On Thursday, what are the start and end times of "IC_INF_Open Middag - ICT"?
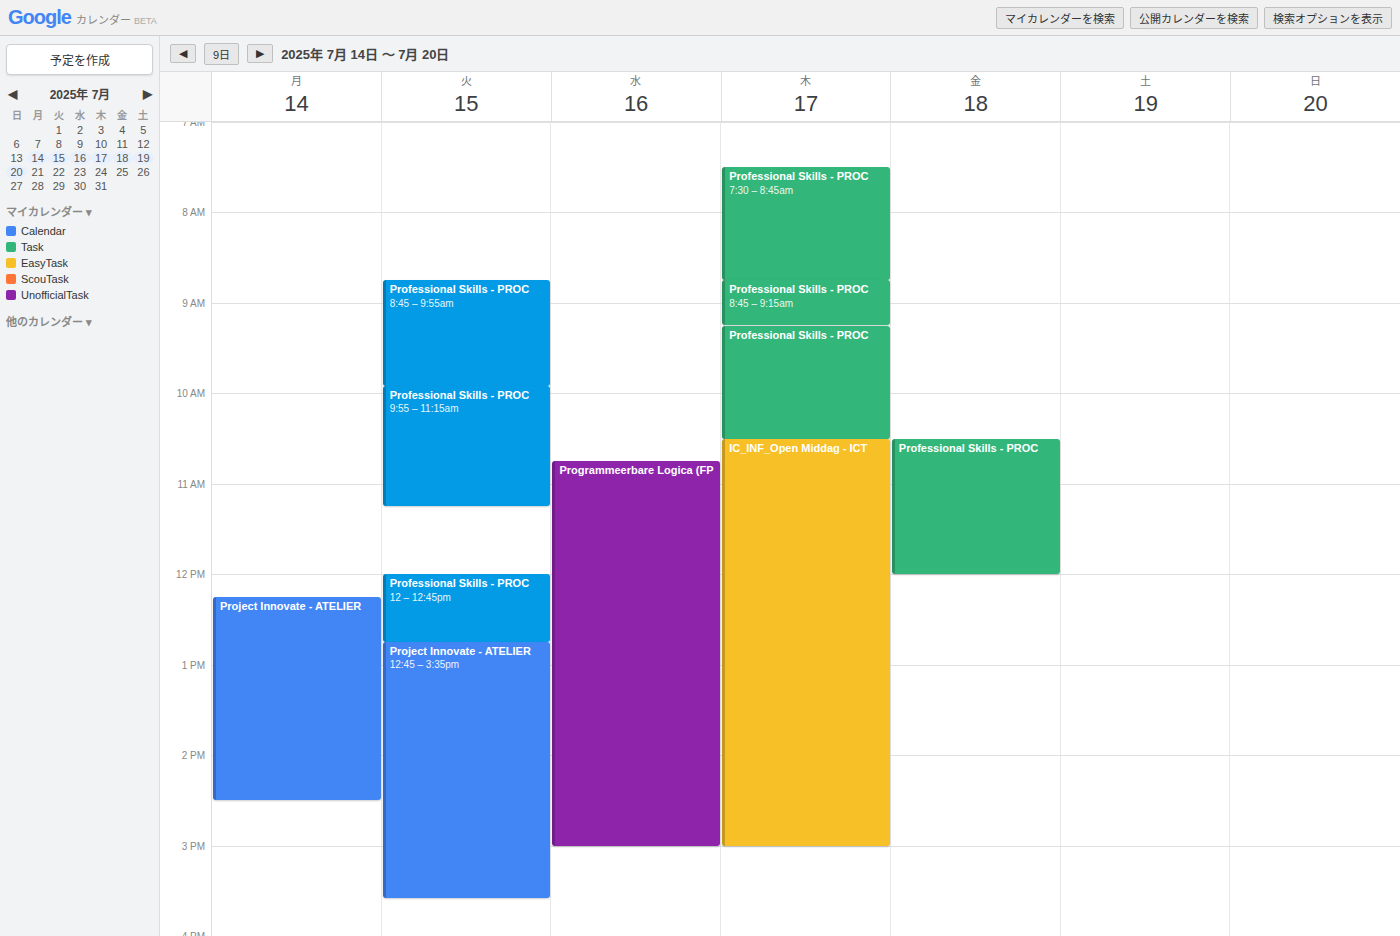
10:30 AM to 3:00 PM